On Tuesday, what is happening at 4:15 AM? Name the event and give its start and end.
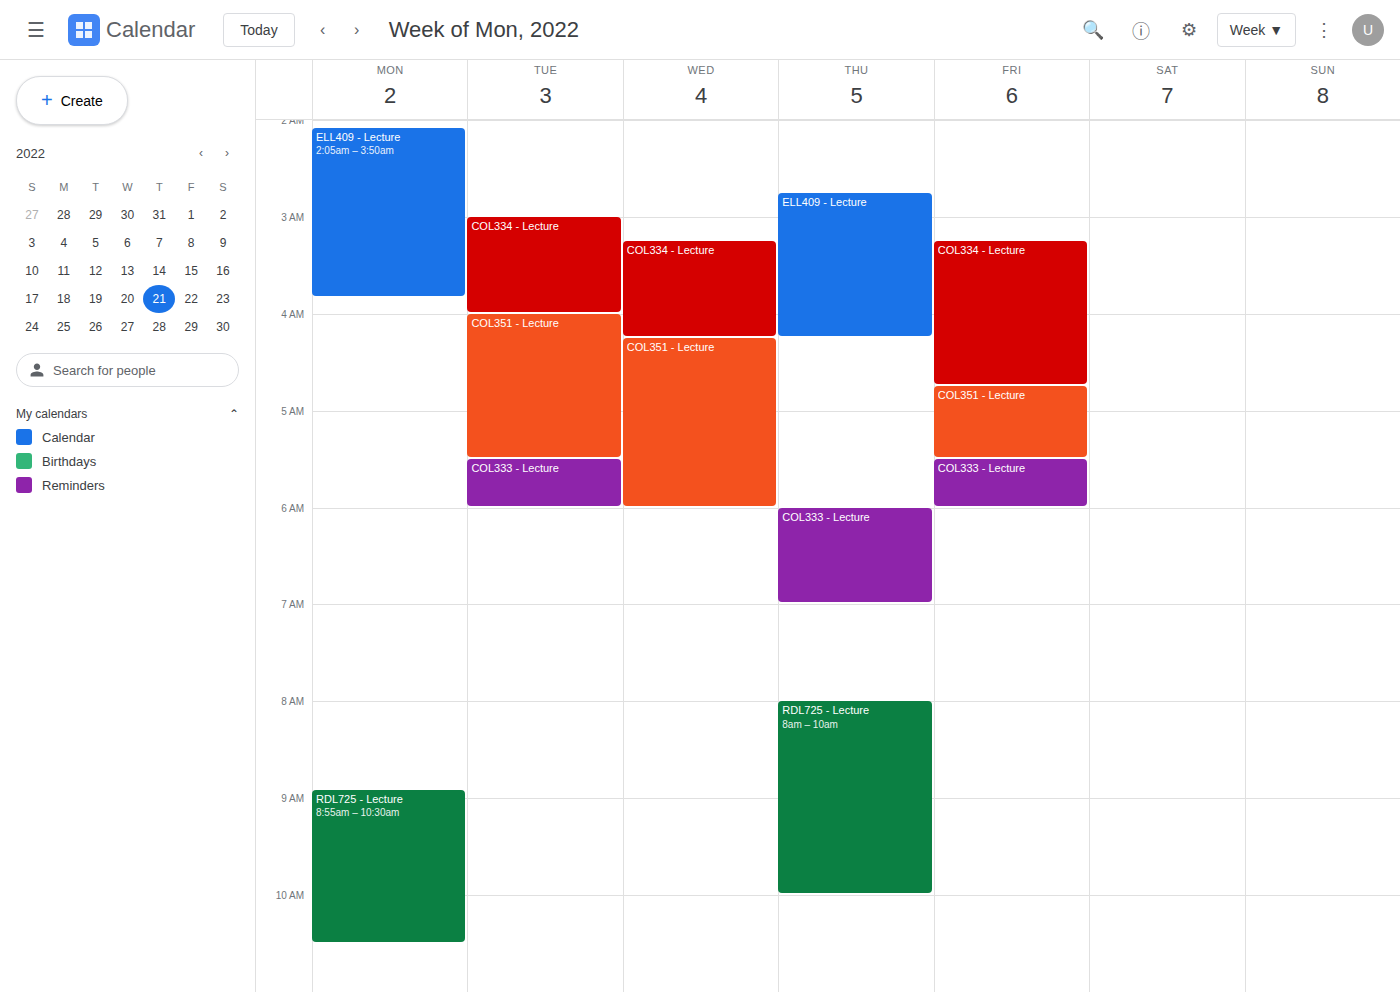
"COL351 - Lecture", 4:00 AM to 5:30 AM